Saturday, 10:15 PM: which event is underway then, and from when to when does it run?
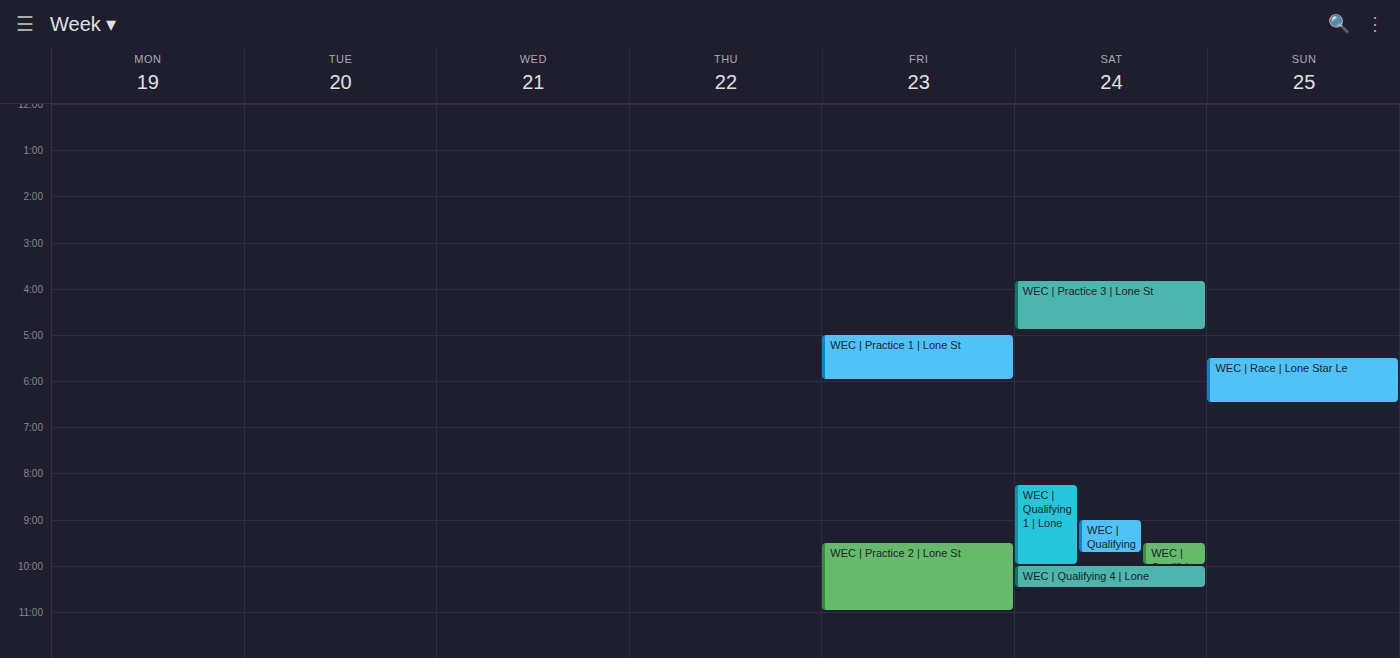
"WEC | Qualifying 4 | Lone", 10:00 PM to 10:30 PM